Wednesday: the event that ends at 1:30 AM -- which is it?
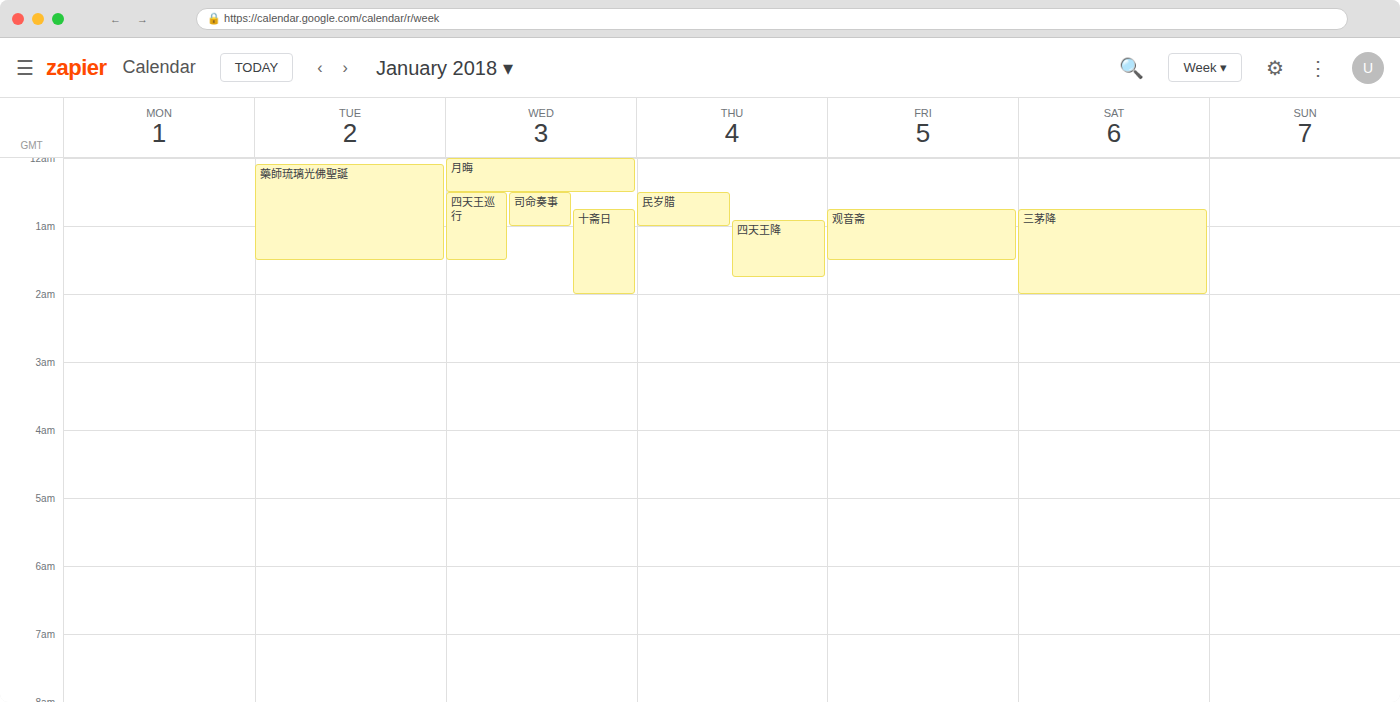
"四天王巡行"